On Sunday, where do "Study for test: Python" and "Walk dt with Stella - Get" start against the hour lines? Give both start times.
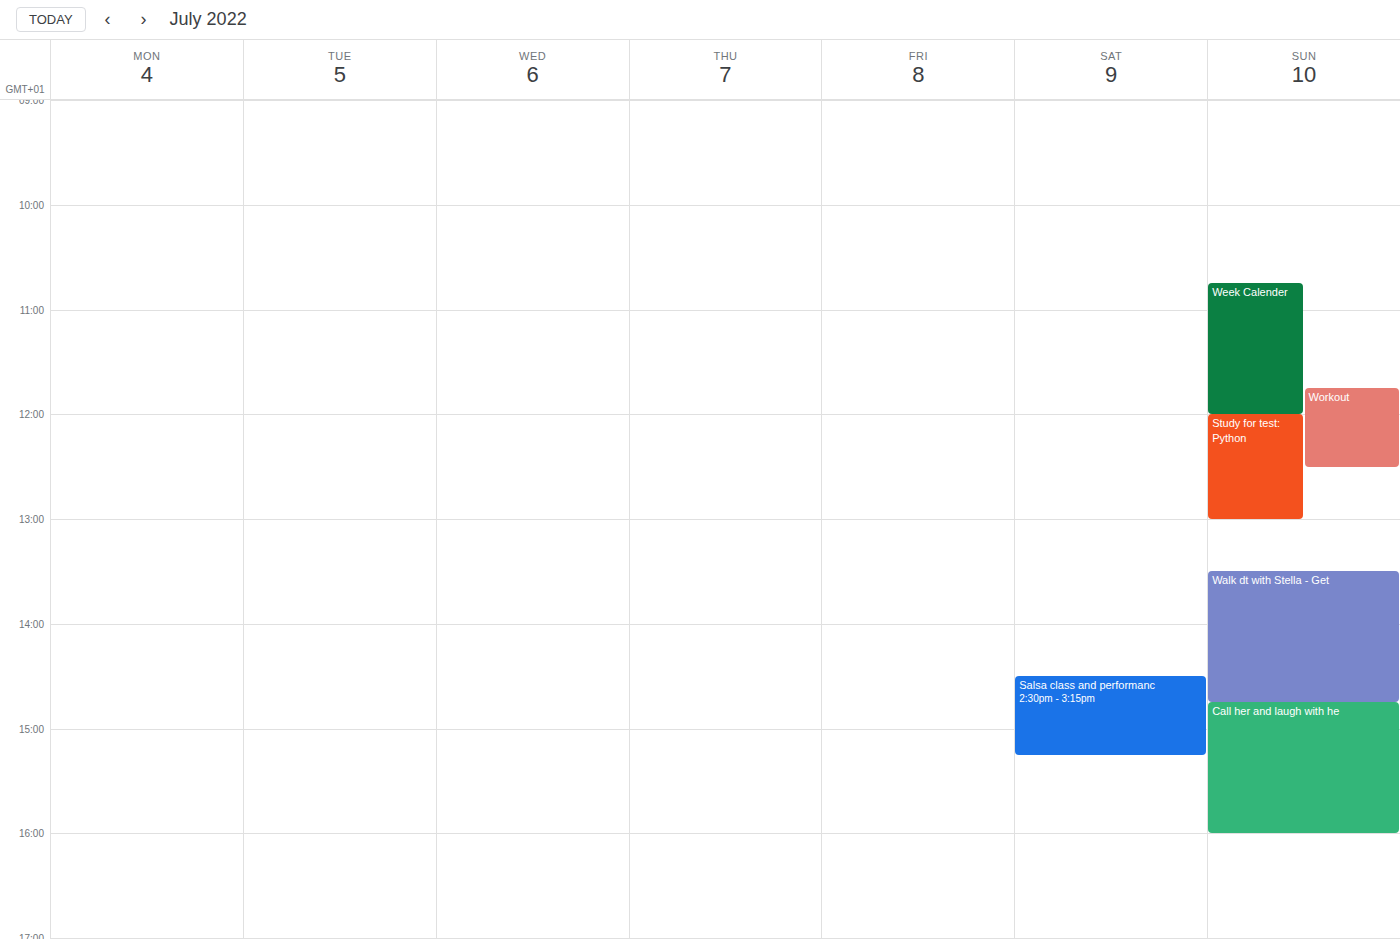
"Study for test: Python": 12:00 PM, exactly on the 12 PM line. "Walk dt with Stella - Get": 1:30 PM, halfway between the 1 PM and 2 PM lines.